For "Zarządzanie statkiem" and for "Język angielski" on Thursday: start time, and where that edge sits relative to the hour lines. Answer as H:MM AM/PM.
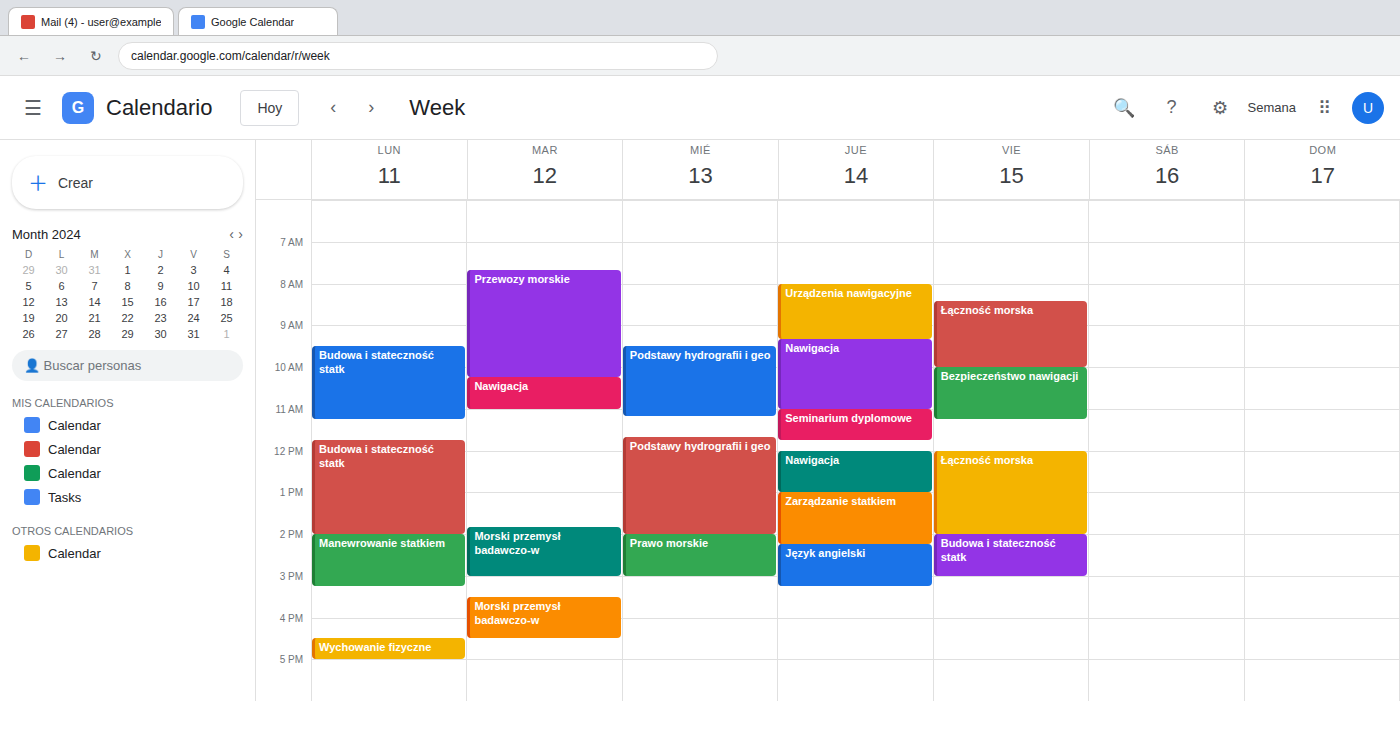
"Zarządzanie statkiem": 1:00 PM, exactly on the 1 PM line. "Język angielski": 2:15 PM, neither: a quarter of the way from the 2 PM line to the 3 PM line.